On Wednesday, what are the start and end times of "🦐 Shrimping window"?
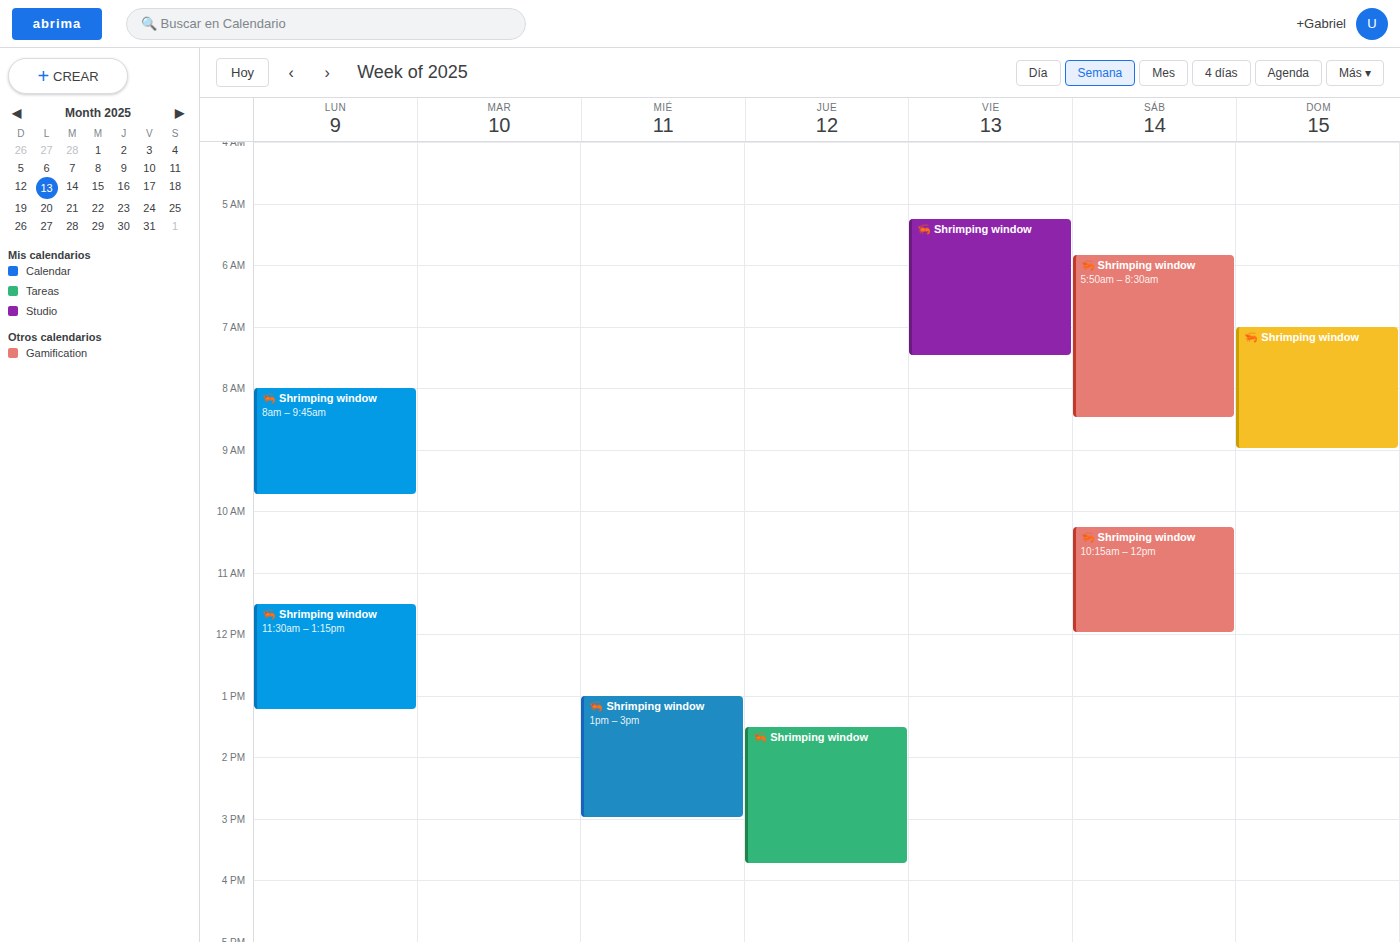
1:00 PM to 3:00 PM